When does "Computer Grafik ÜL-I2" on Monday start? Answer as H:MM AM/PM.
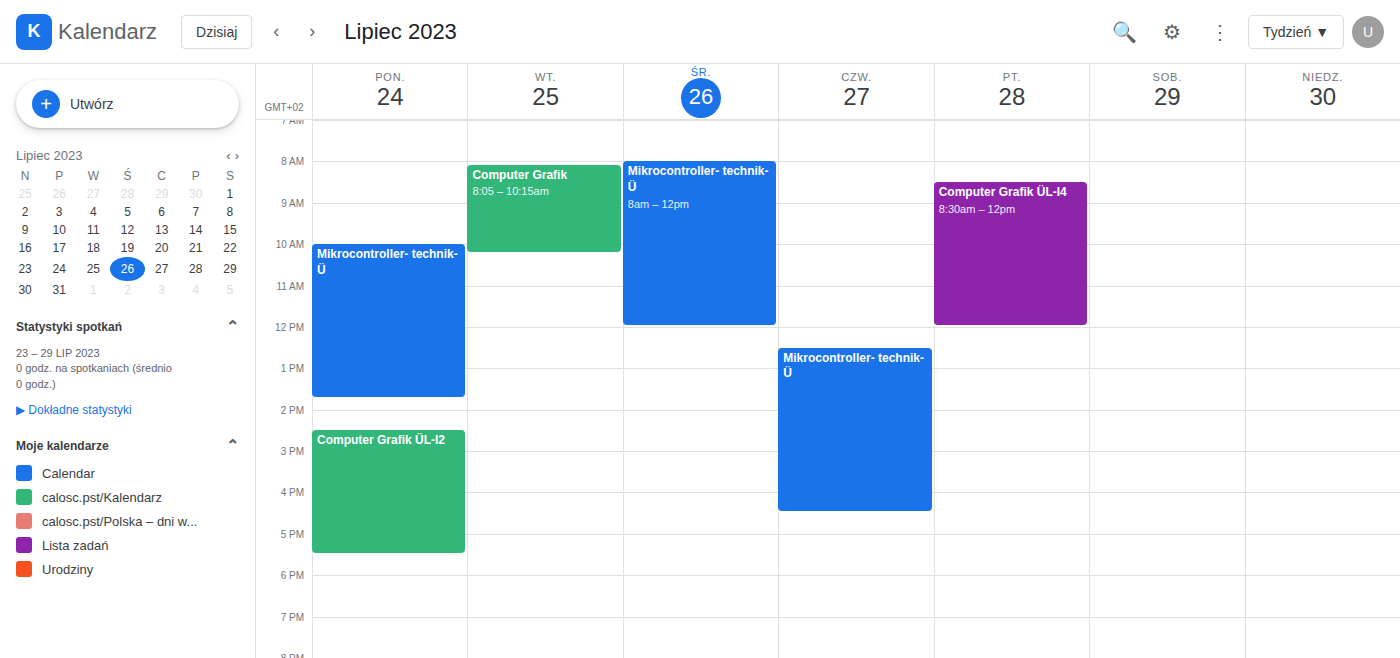
2:30 PM